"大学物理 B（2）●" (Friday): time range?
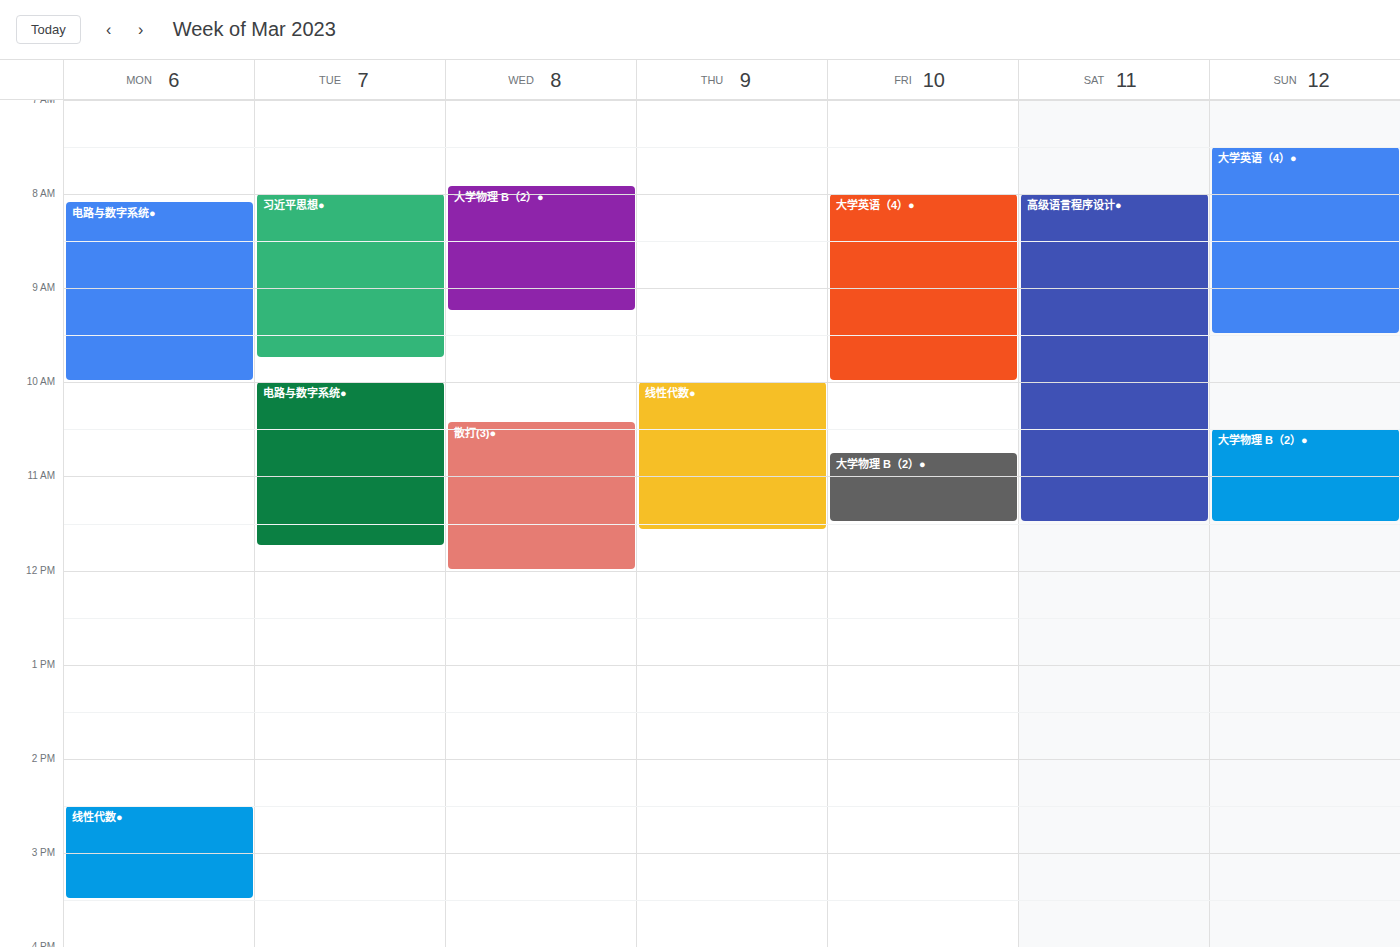
10:45 AM to 11:30 AM